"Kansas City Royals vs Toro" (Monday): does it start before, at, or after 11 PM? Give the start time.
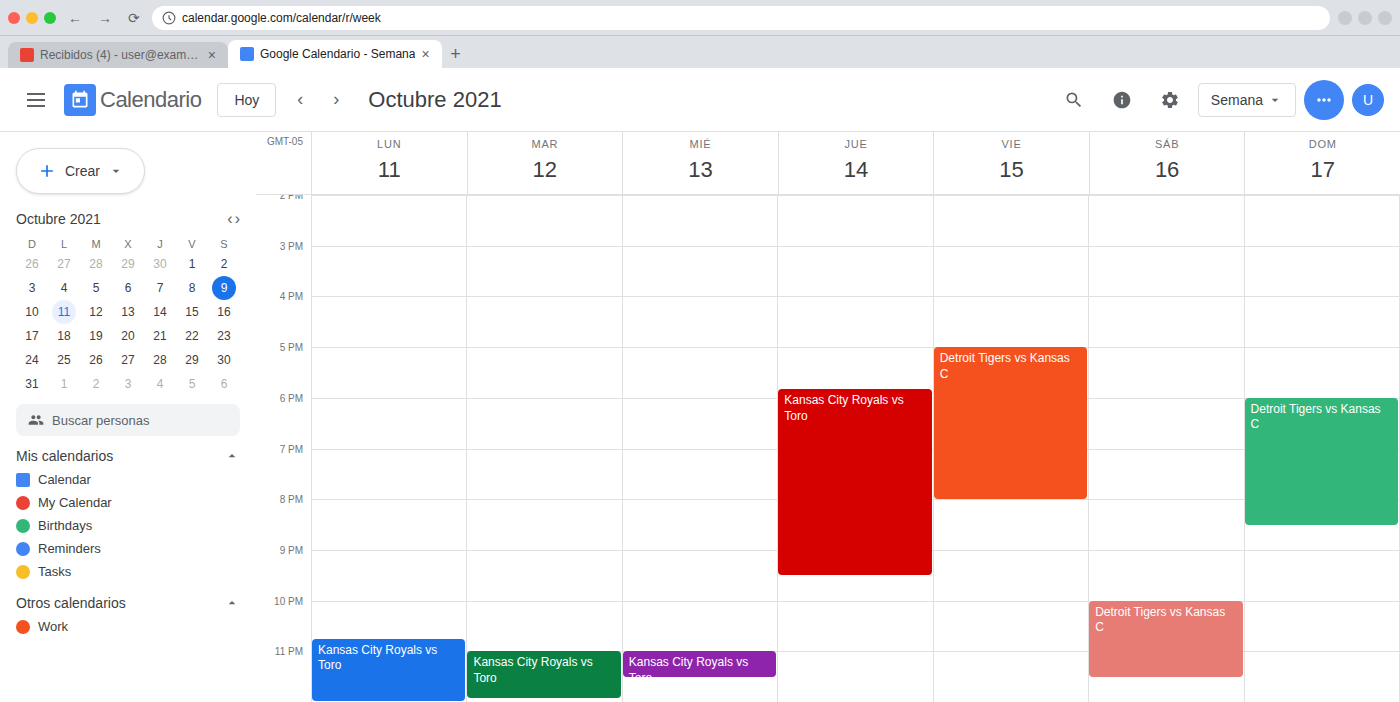
10:45 PM -- before 11 PM, 15 minutes above the 11 PM line.